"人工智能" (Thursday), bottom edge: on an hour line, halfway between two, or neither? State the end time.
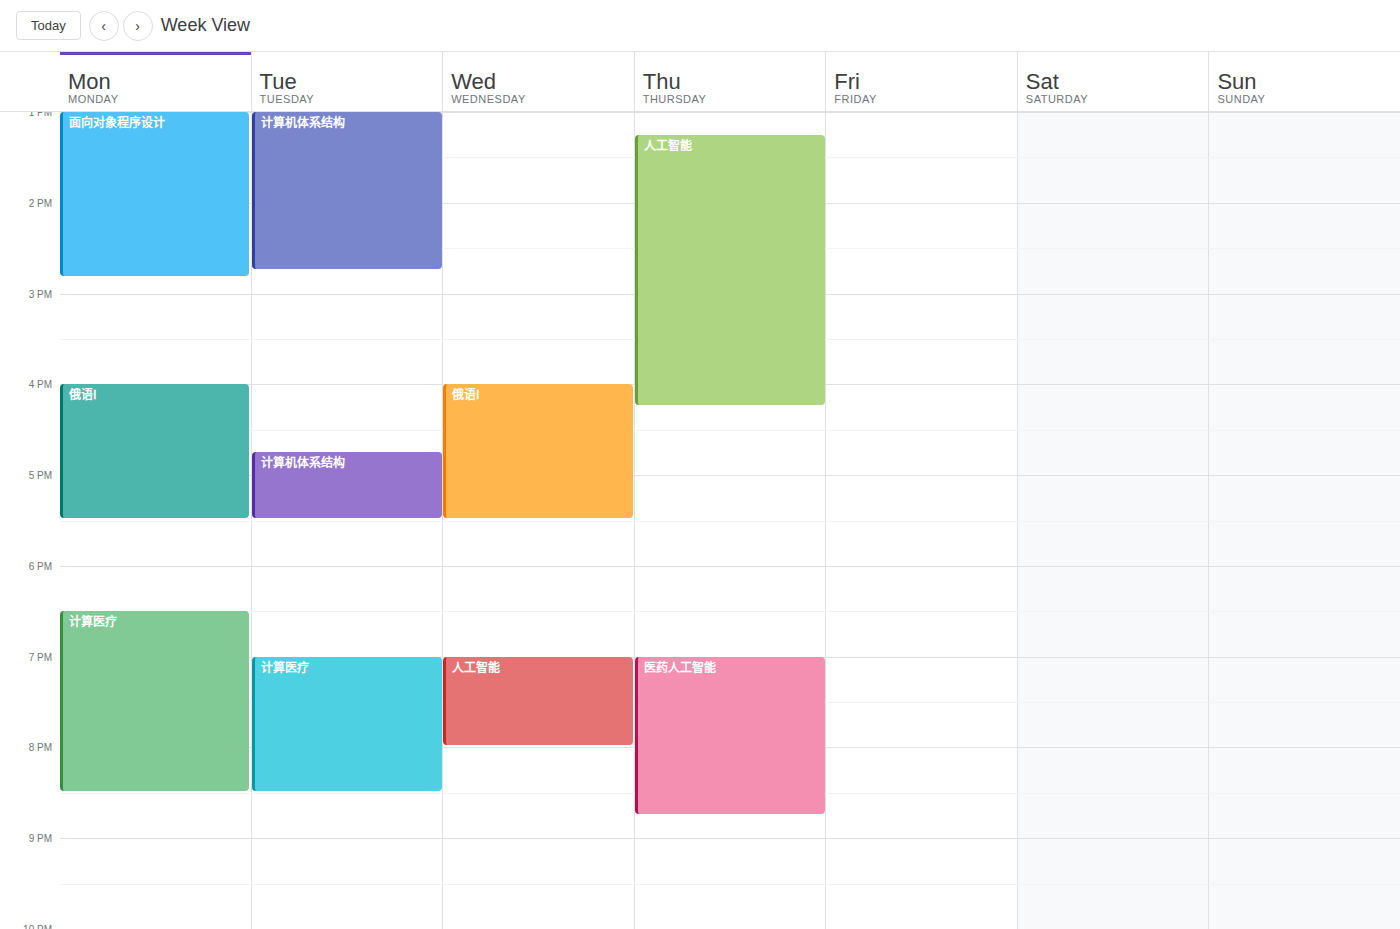
4:15 PM -- neither: a quarter of the way from the 4 PM line to the 5 PM line.